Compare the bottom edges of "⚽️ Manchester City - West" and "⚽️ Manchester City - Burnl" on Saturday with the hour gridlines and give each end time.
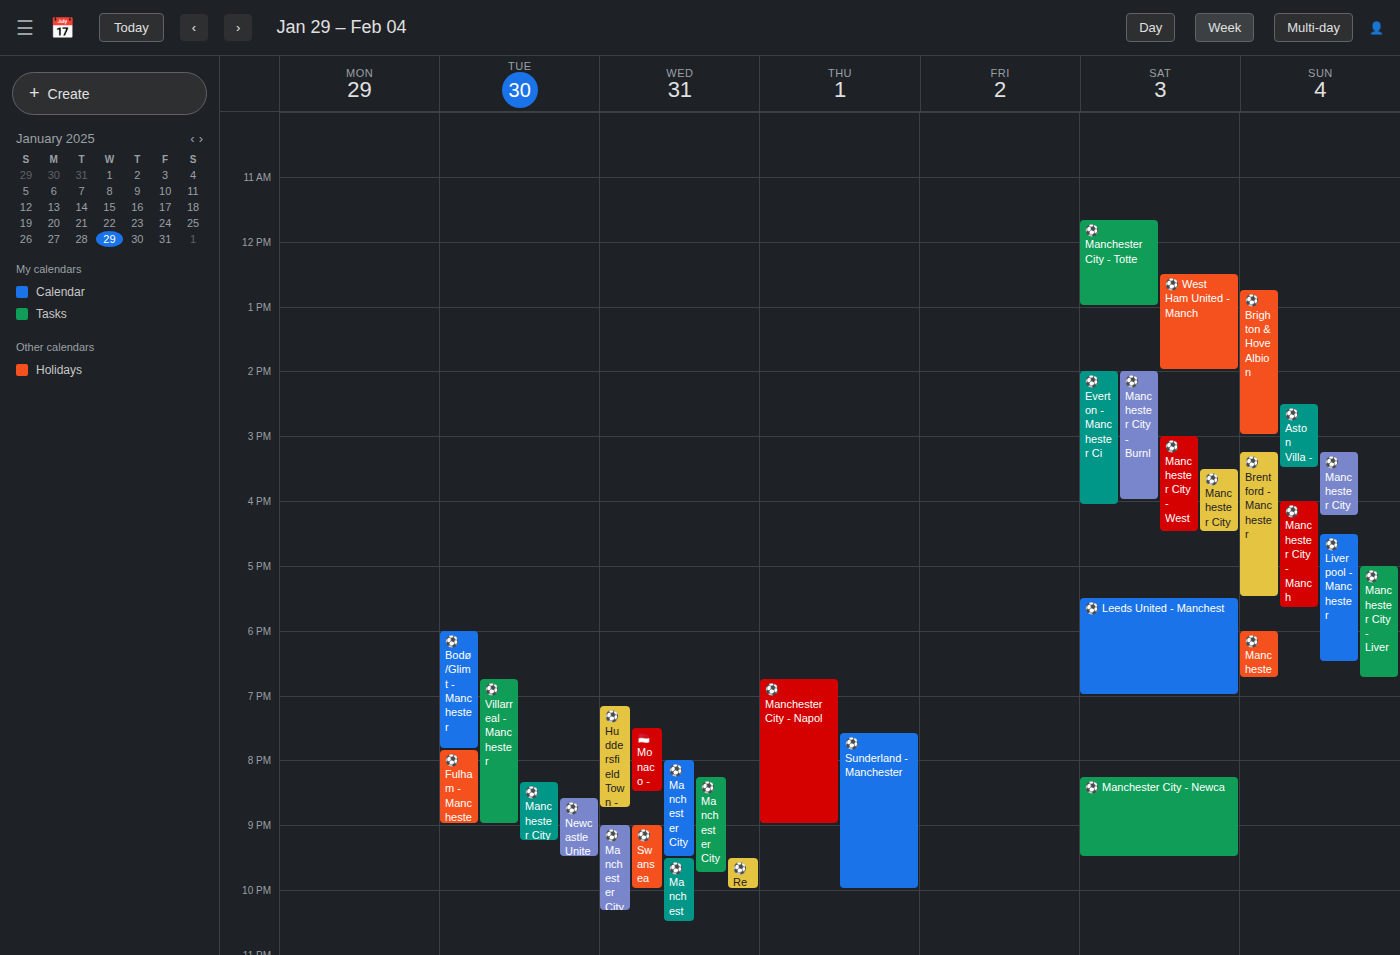
"⚽️ Manchester City - West": 4:30 PM, halfway between the 4 PM and 5 PM lines. "⚽️ Manchester City - Burnl": 4:00 PM, exactly on the 4 PM line.